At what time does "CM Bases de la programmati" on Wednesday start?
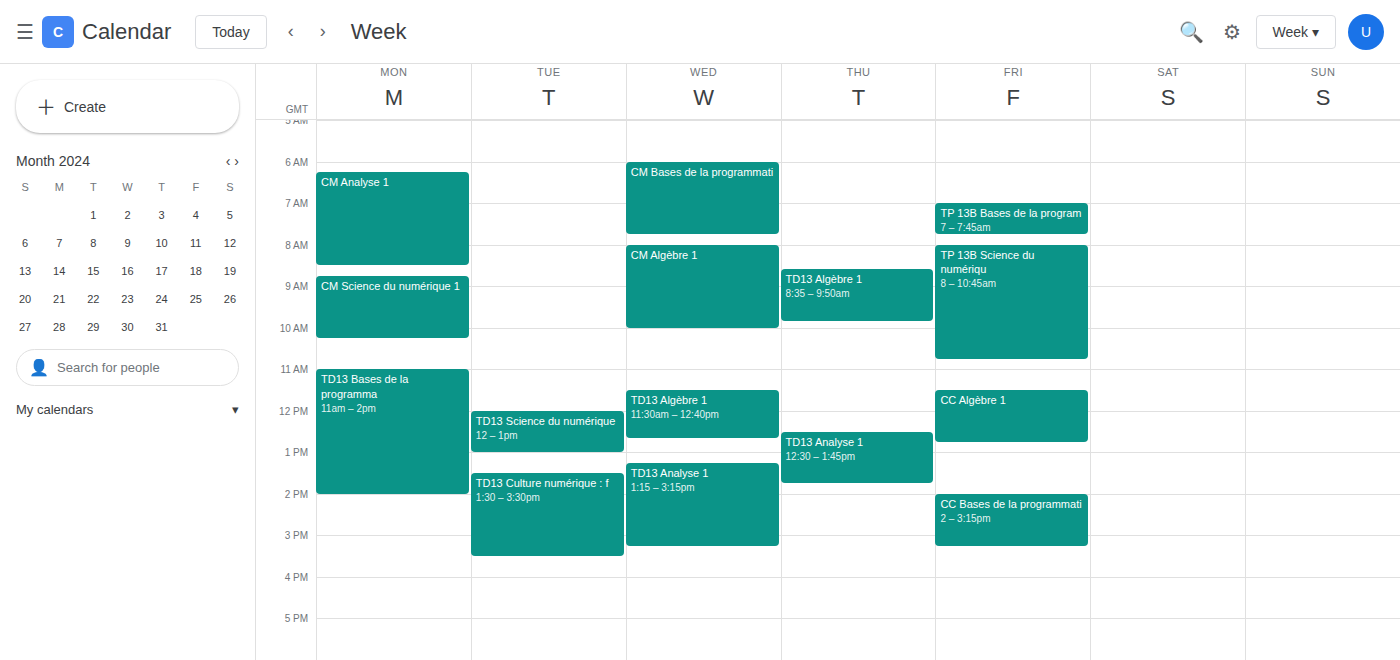
6:00 AM